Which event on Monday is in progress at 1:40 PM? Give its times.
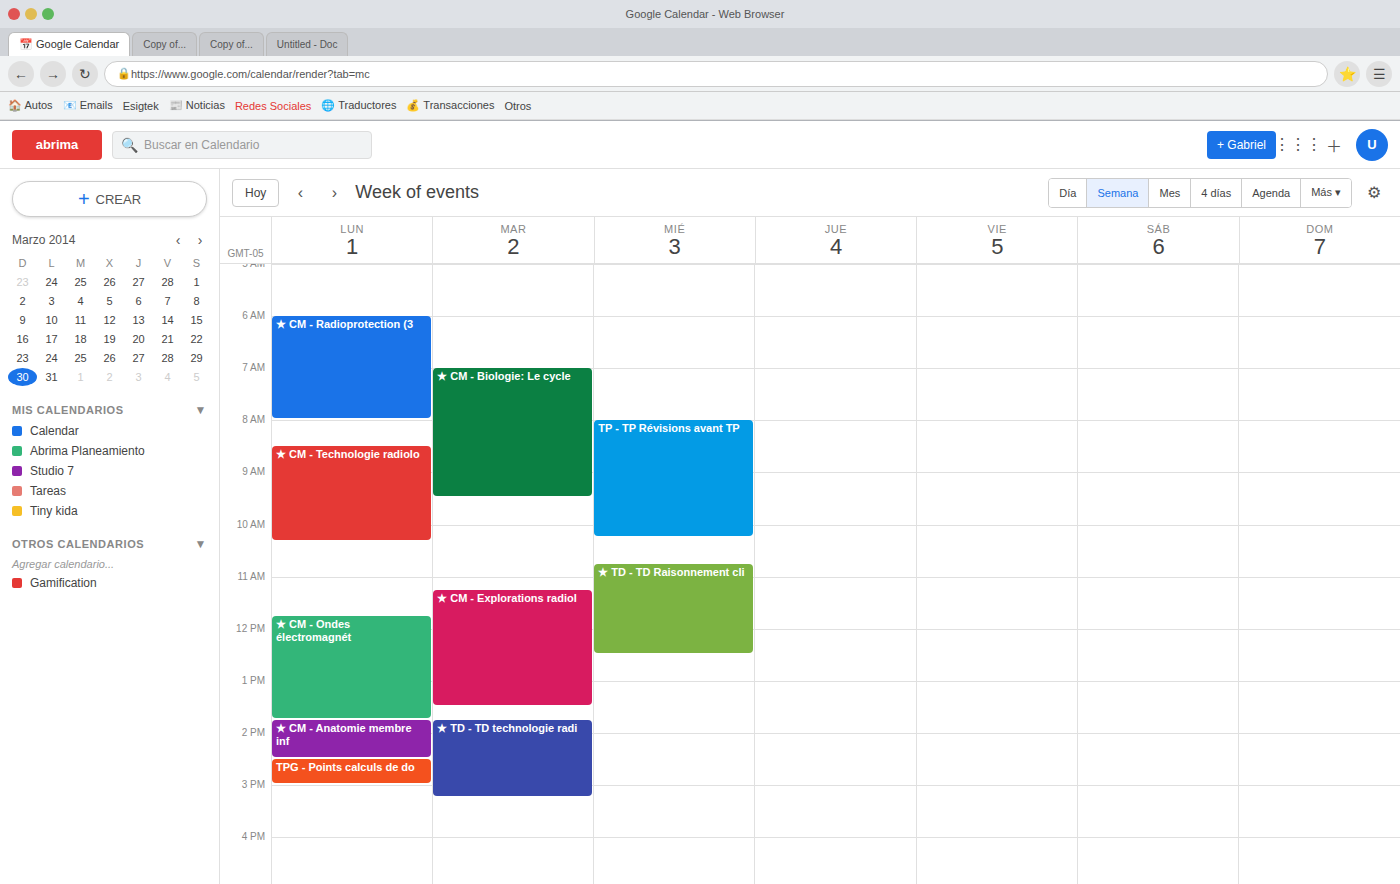
"★ CM - Ondes électromagnét", 11:45 AM to 1:45 PM